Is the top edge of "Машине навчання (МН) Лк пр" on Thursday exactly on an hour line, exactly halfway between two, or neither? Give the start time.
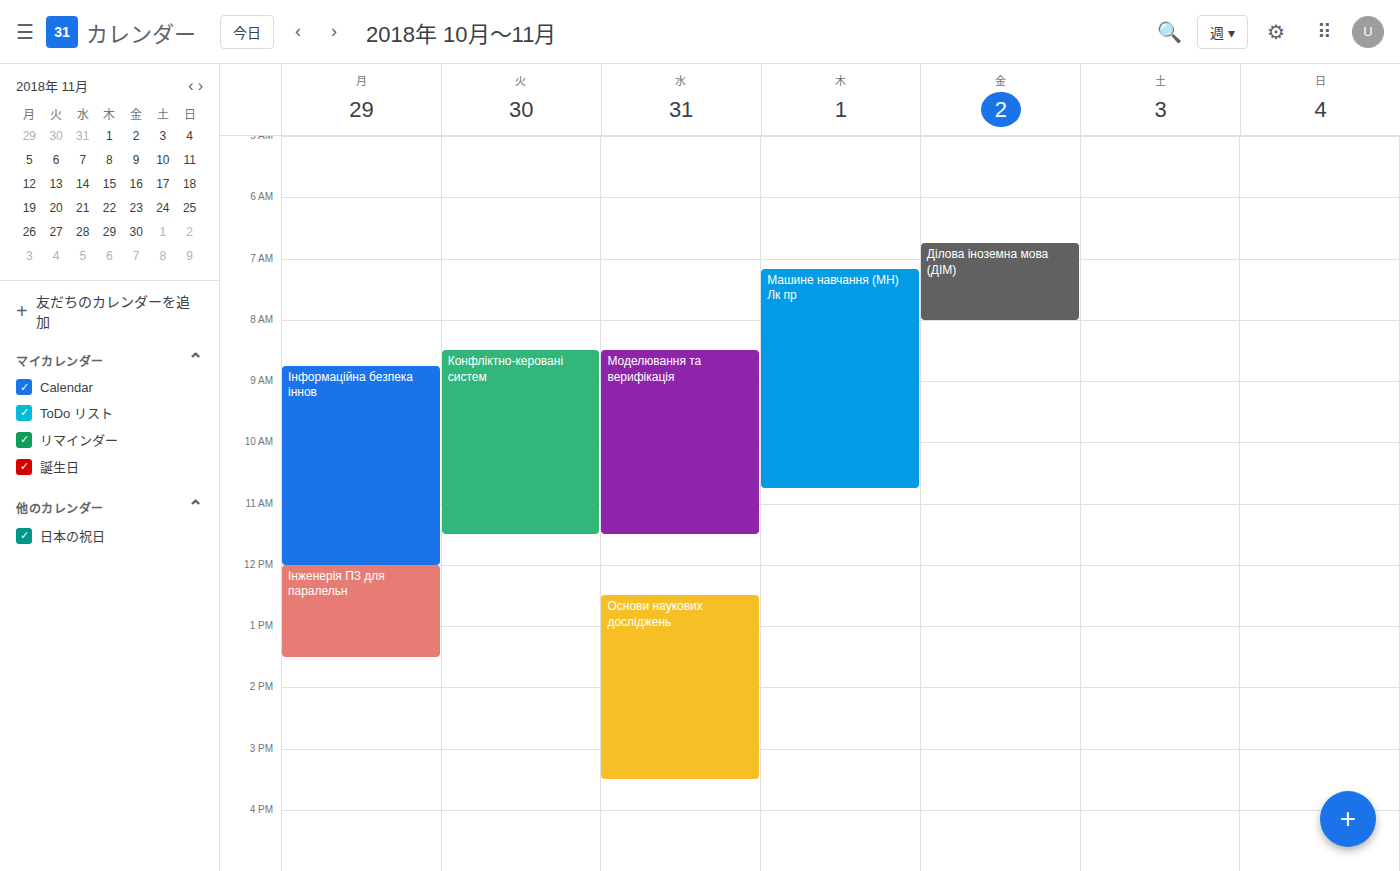
07:10 -- neither: 10 minutes below the 07:00 line and 50 minutes above the 08:00 line.